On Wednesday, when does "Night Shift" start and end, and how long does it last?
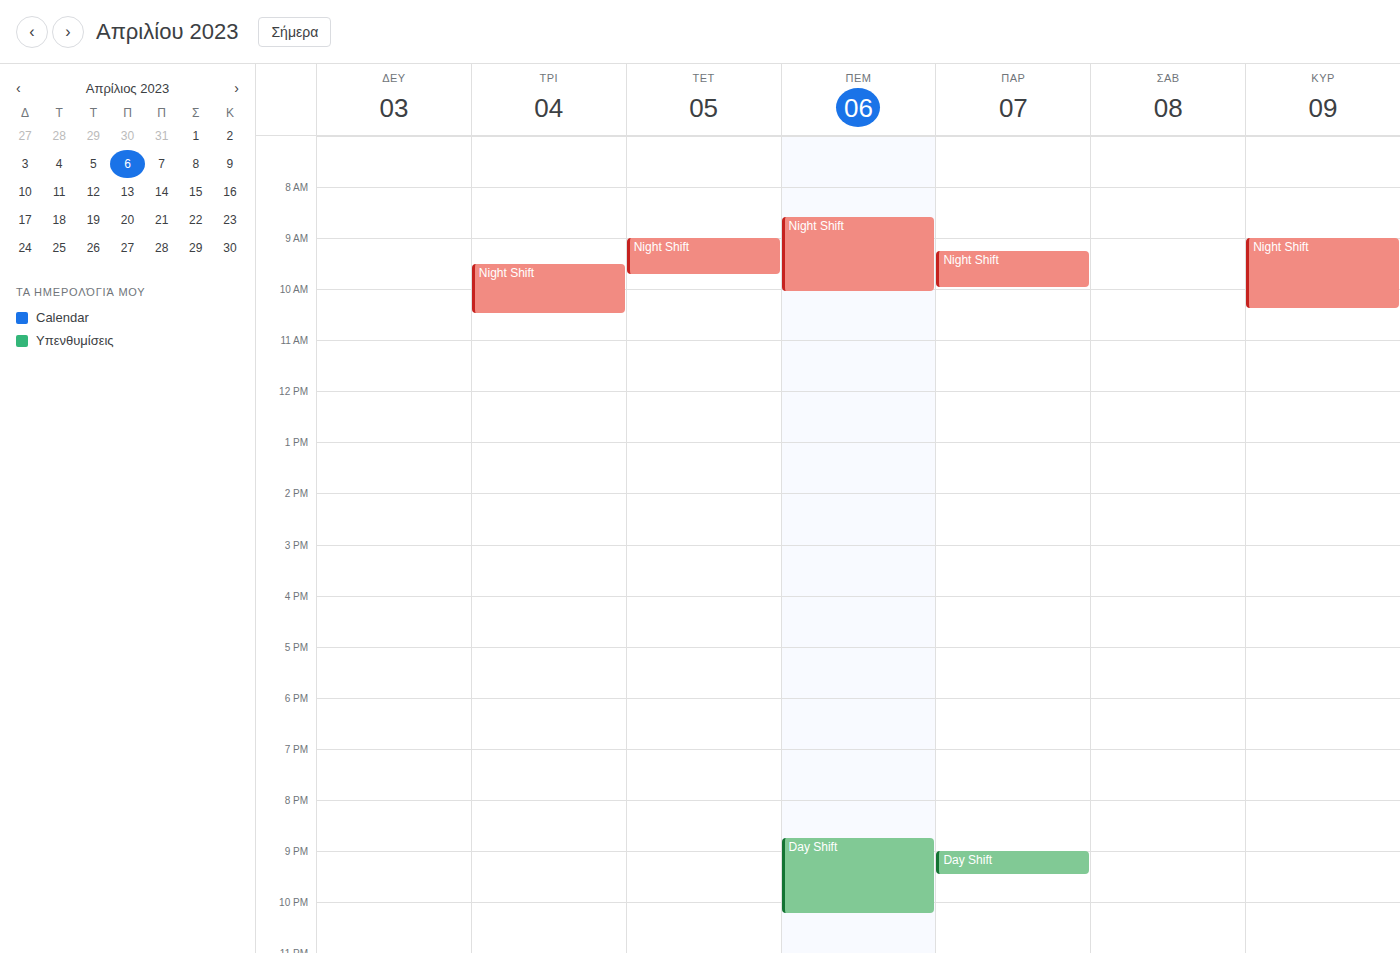
9:00 AM to 9:45 AM, 45 minutes